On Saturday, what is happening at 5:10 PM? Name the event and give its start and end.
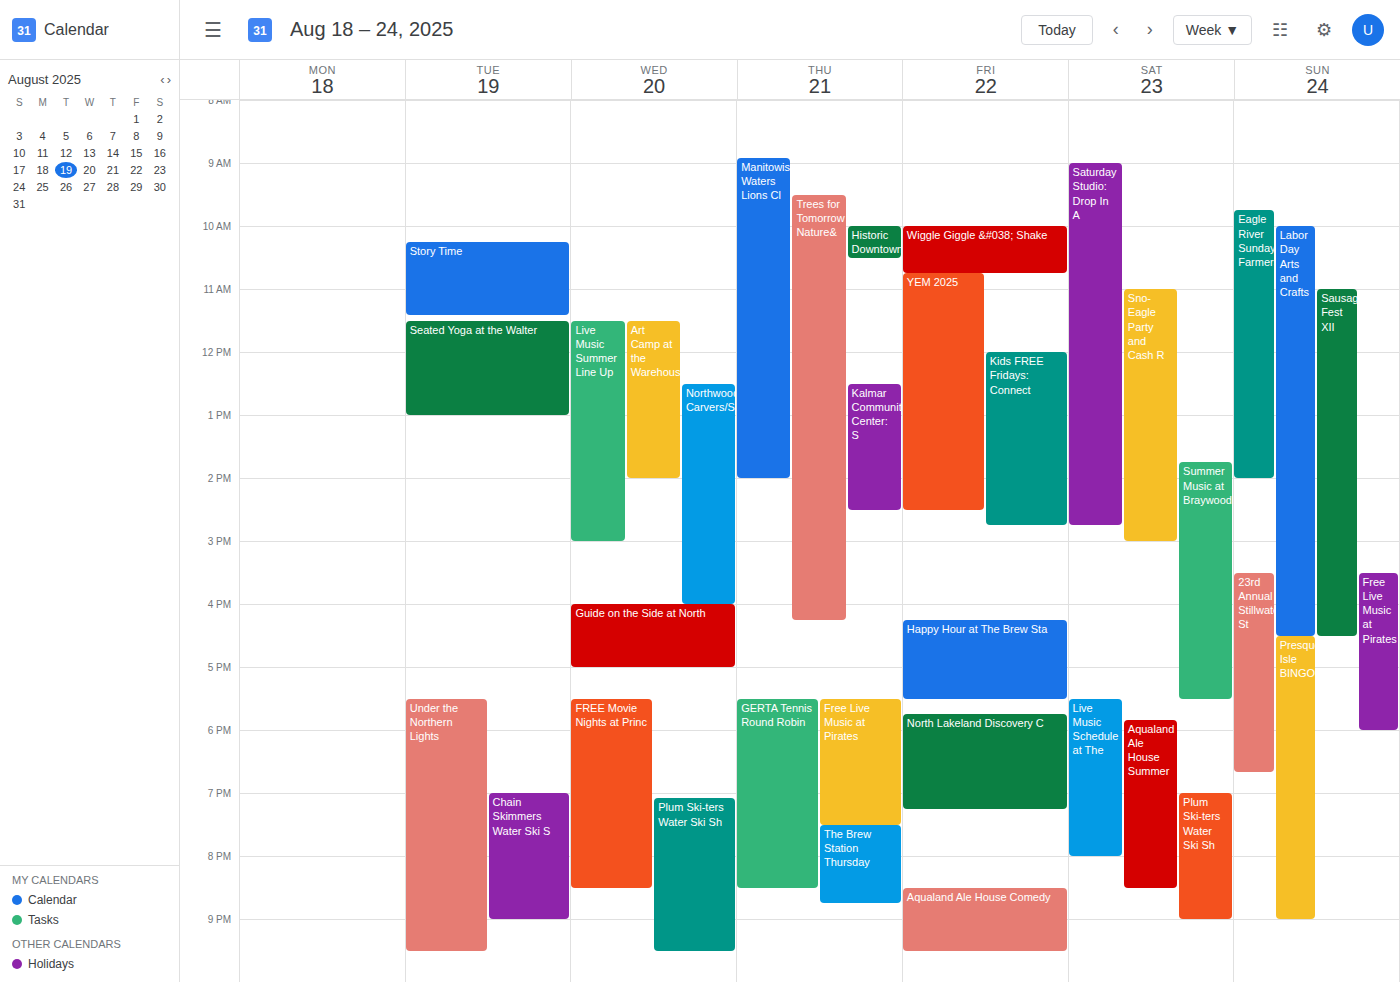
"Summer Music at Braywood", 1:45 PM to 5:30 PM